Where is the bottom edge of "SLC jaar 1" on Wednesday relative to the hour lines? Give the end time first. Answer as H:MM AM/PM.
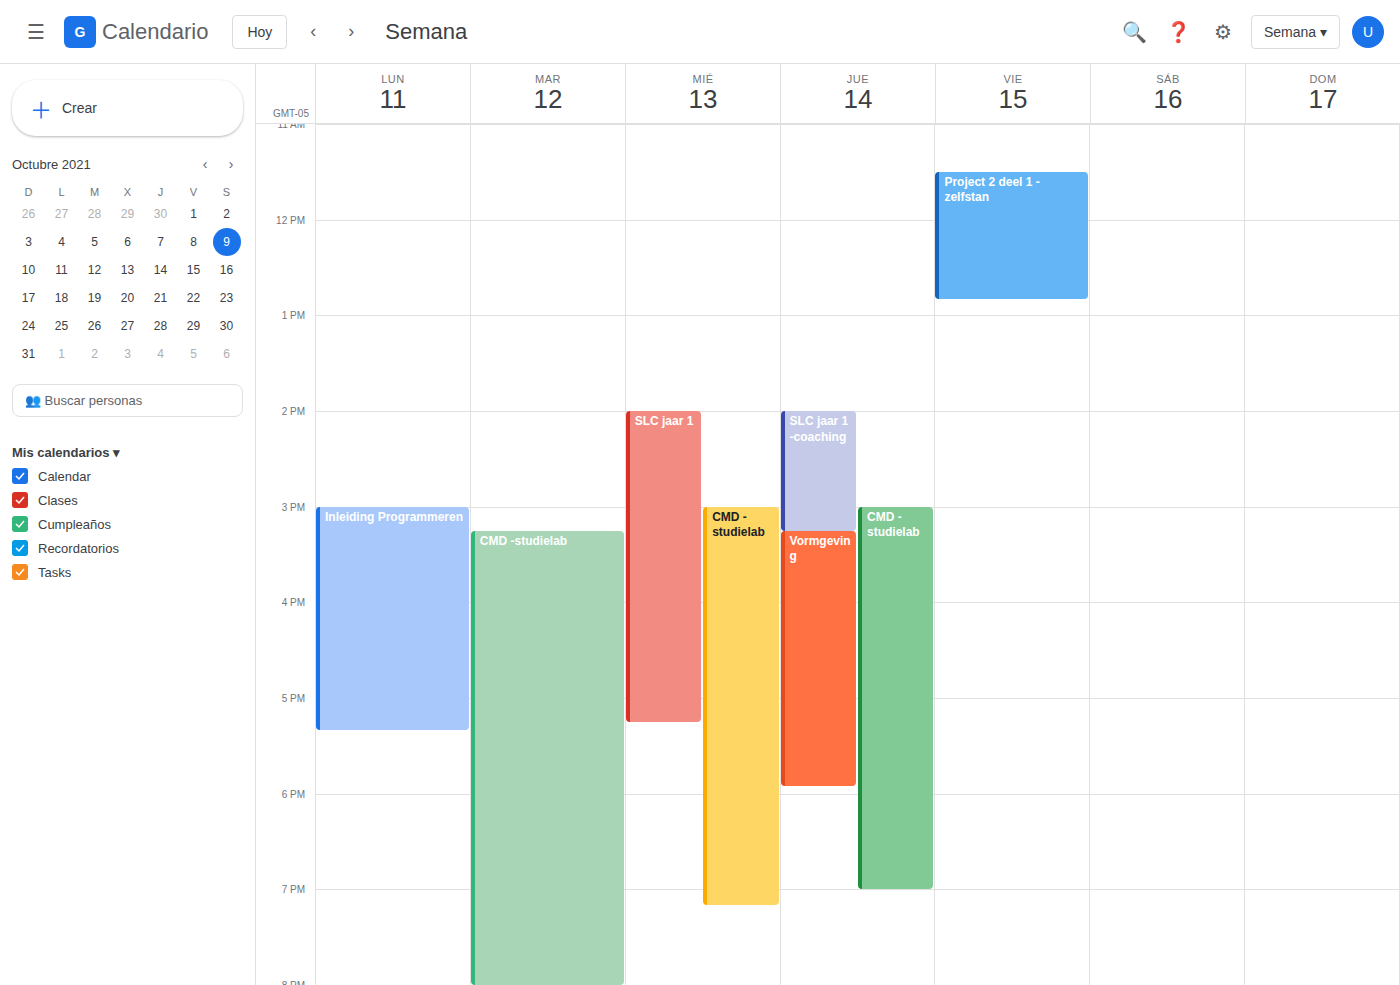
5:15 PM -- neither: a quarter of the way from the 5 PM line to the 6 PM line.